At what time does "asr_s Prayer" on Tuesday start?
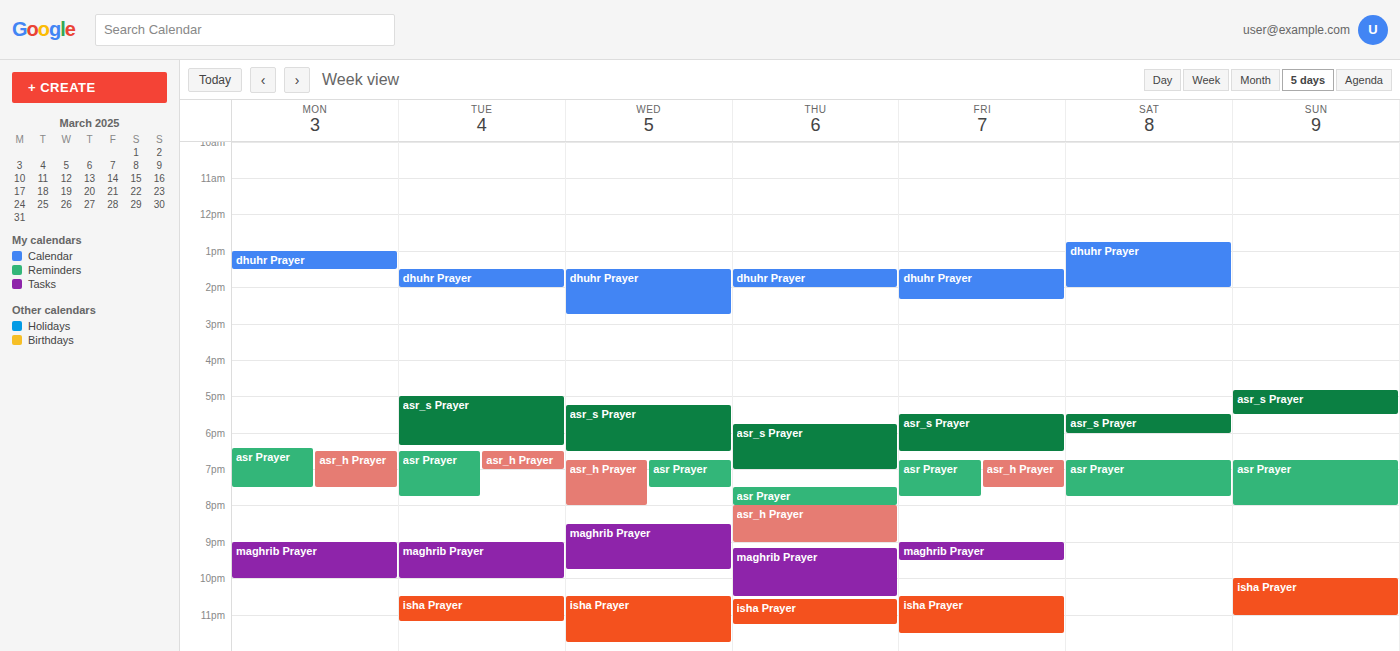
5:00 PM